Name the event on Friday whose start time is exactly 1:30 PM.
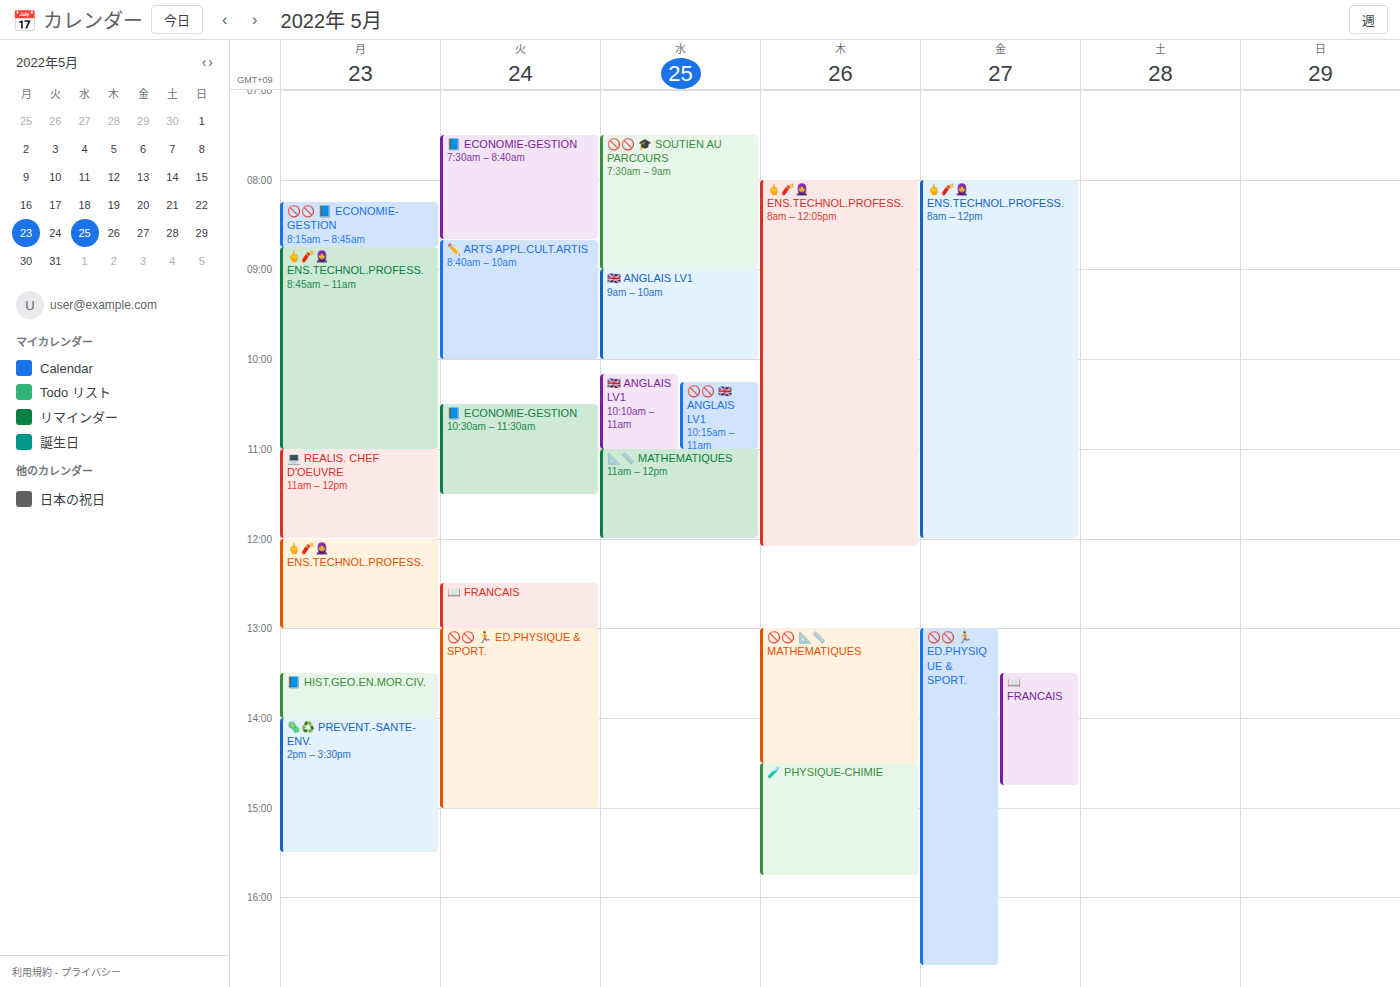
"📖 FRANCAIS"